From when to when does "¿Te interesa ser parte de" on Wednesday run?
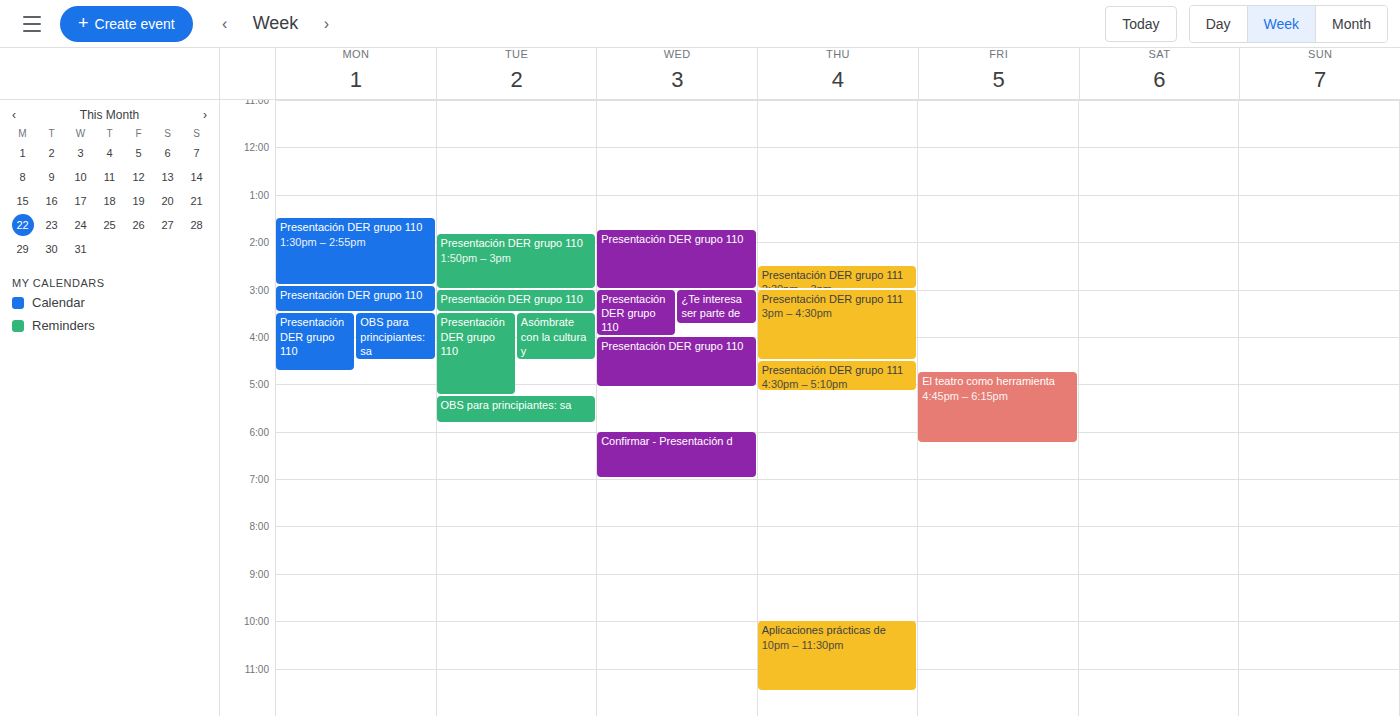
3:00 PM to 3:45 PM